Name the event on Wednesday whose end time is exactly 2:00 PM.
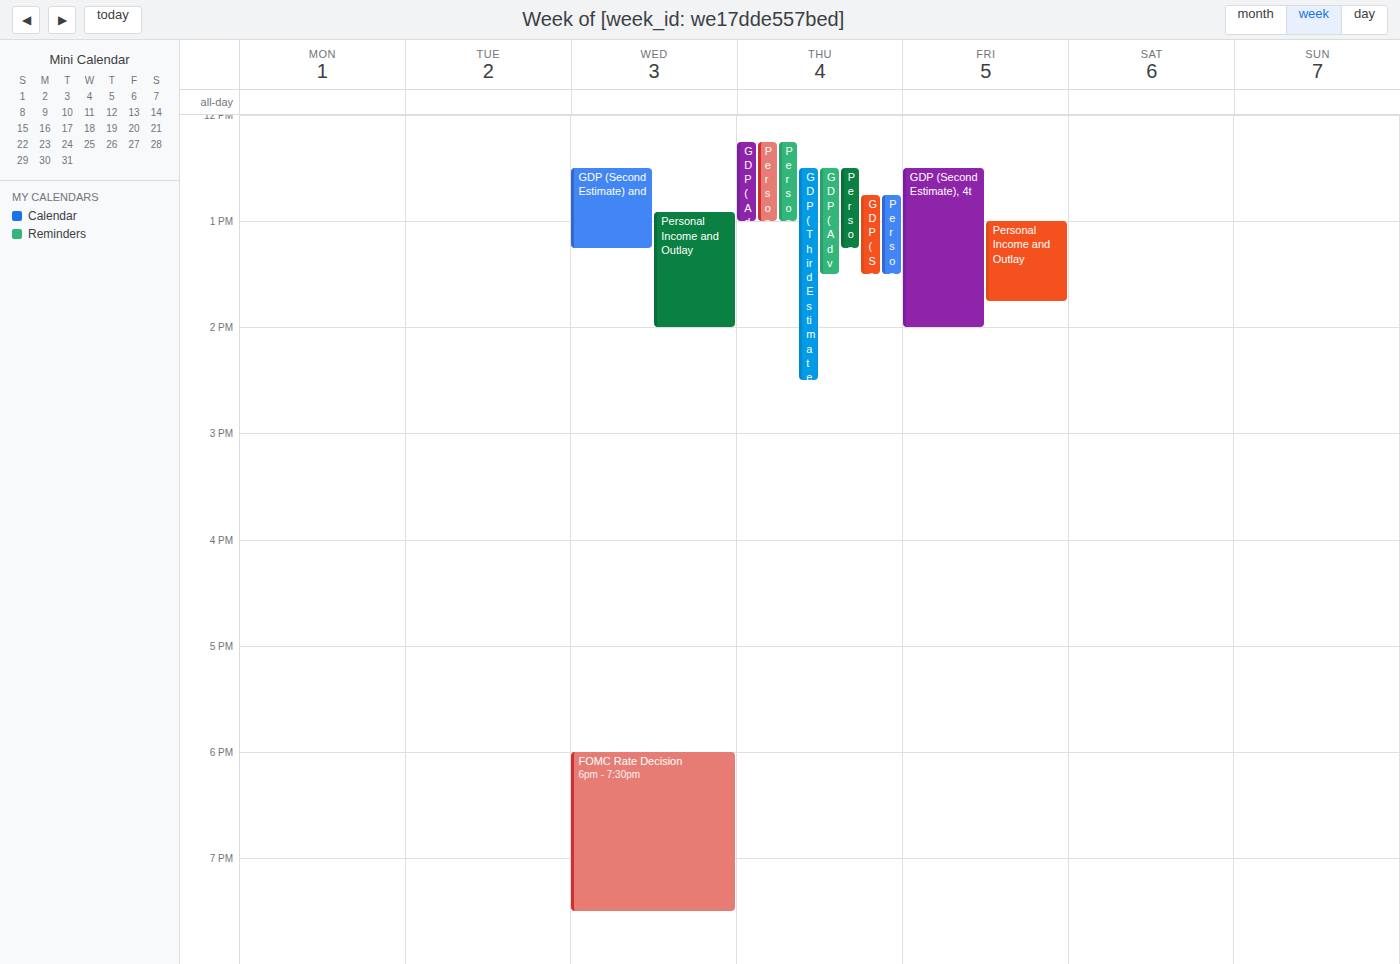
"Personal Income and Outlay"